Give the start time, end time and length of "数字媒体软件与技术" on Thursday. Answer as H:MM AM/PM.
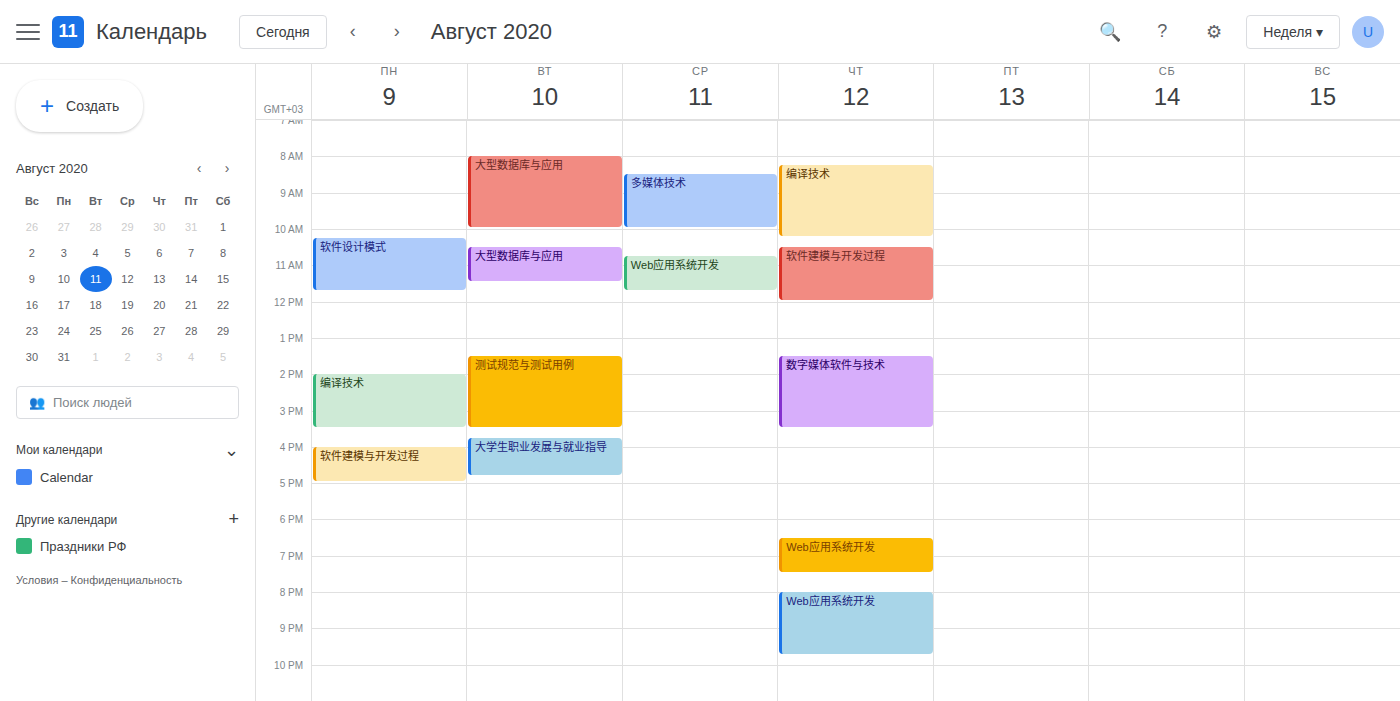
1:30 PM to 3:30 PM, 2 hours